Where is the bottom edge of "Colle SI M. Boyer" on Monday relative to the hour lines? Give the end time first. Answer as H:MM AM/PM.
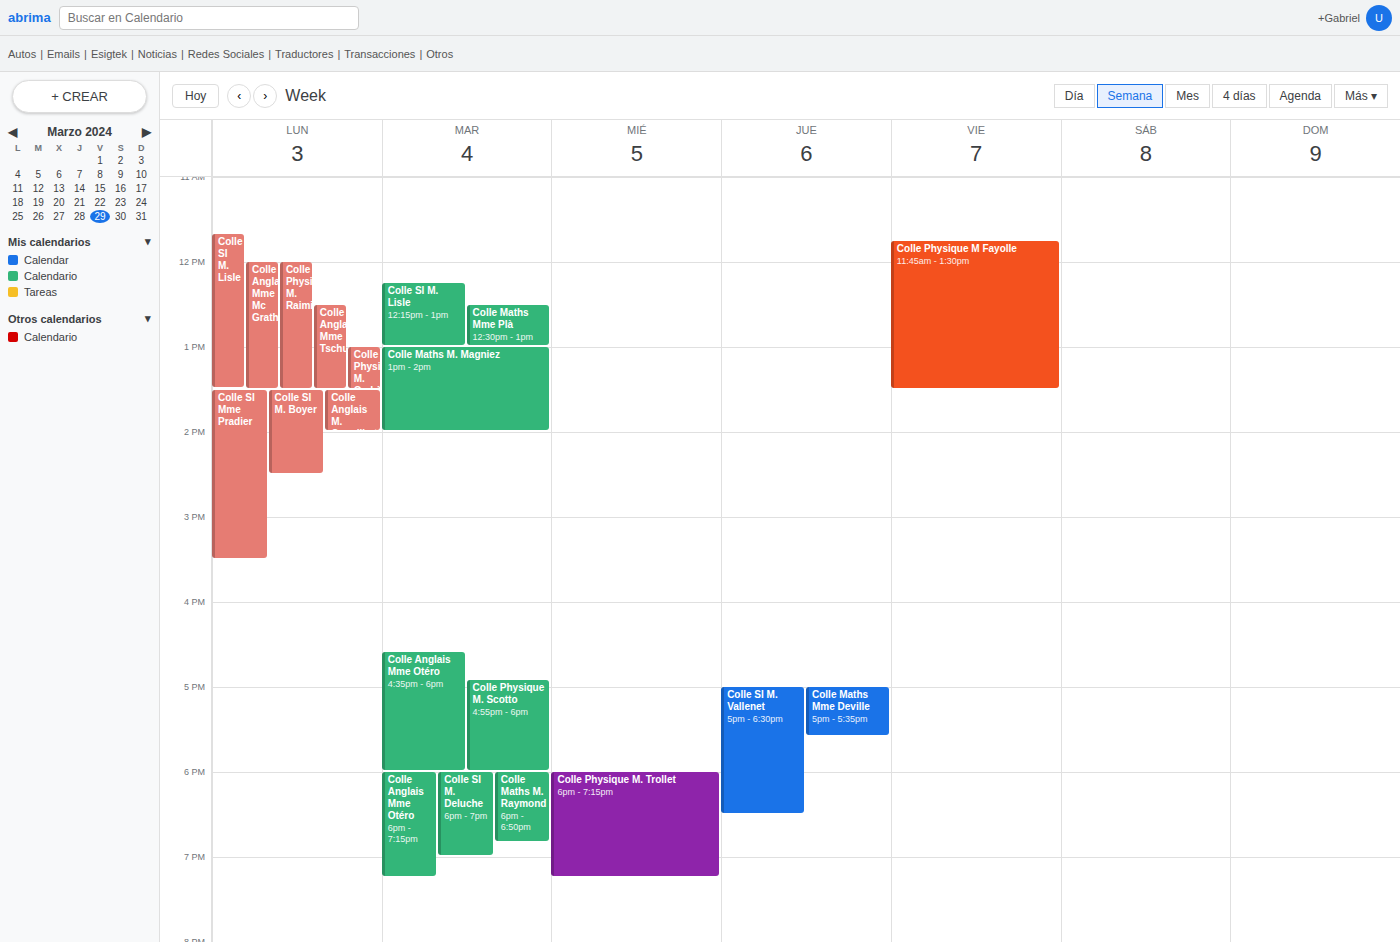
2:30 PM -- halfway between the 2 PM and 3 PM lines.